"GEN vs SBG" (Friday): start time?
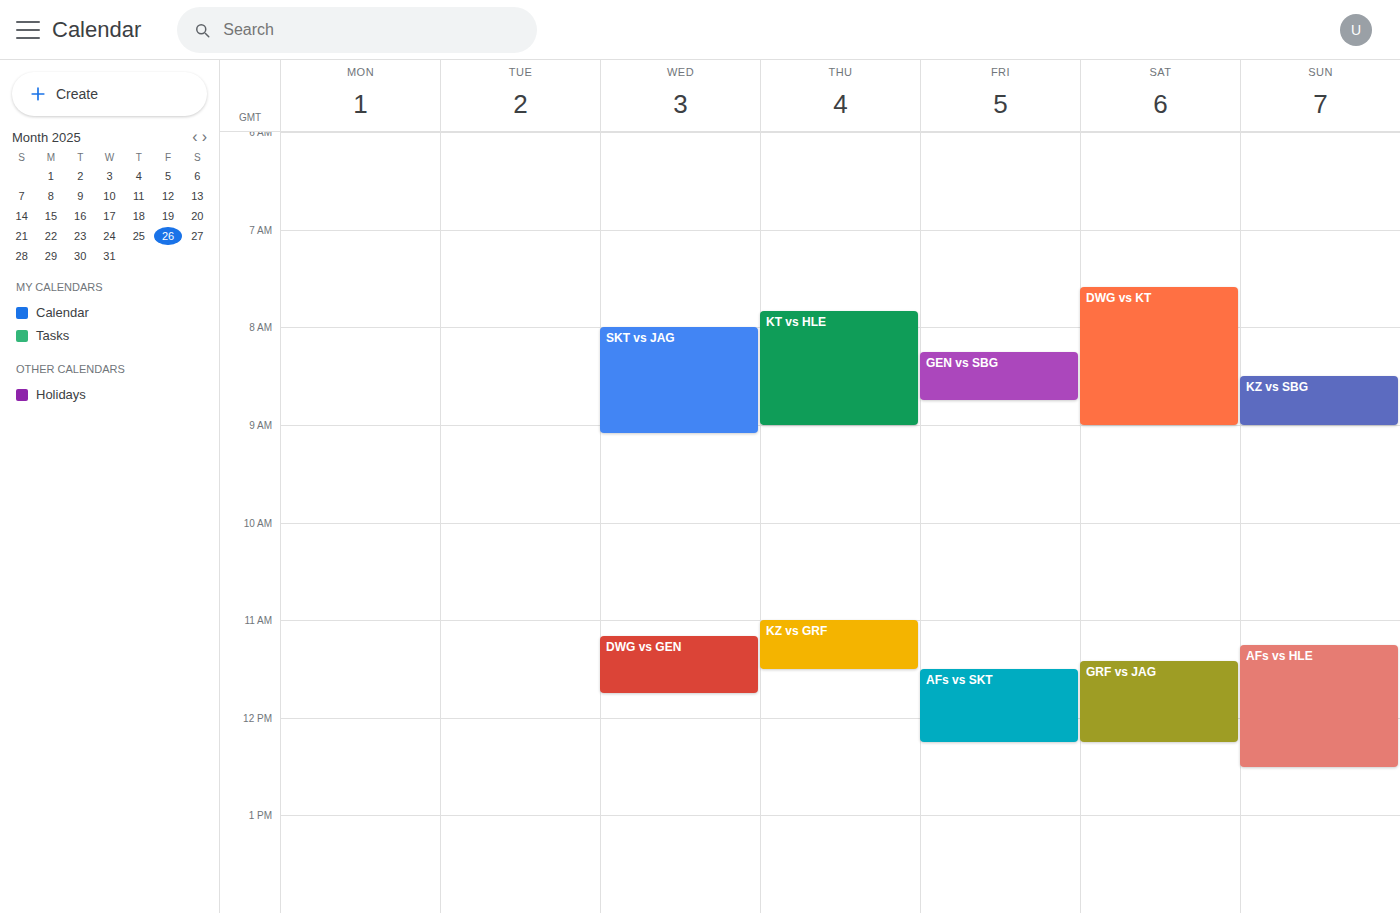
8:15 AM